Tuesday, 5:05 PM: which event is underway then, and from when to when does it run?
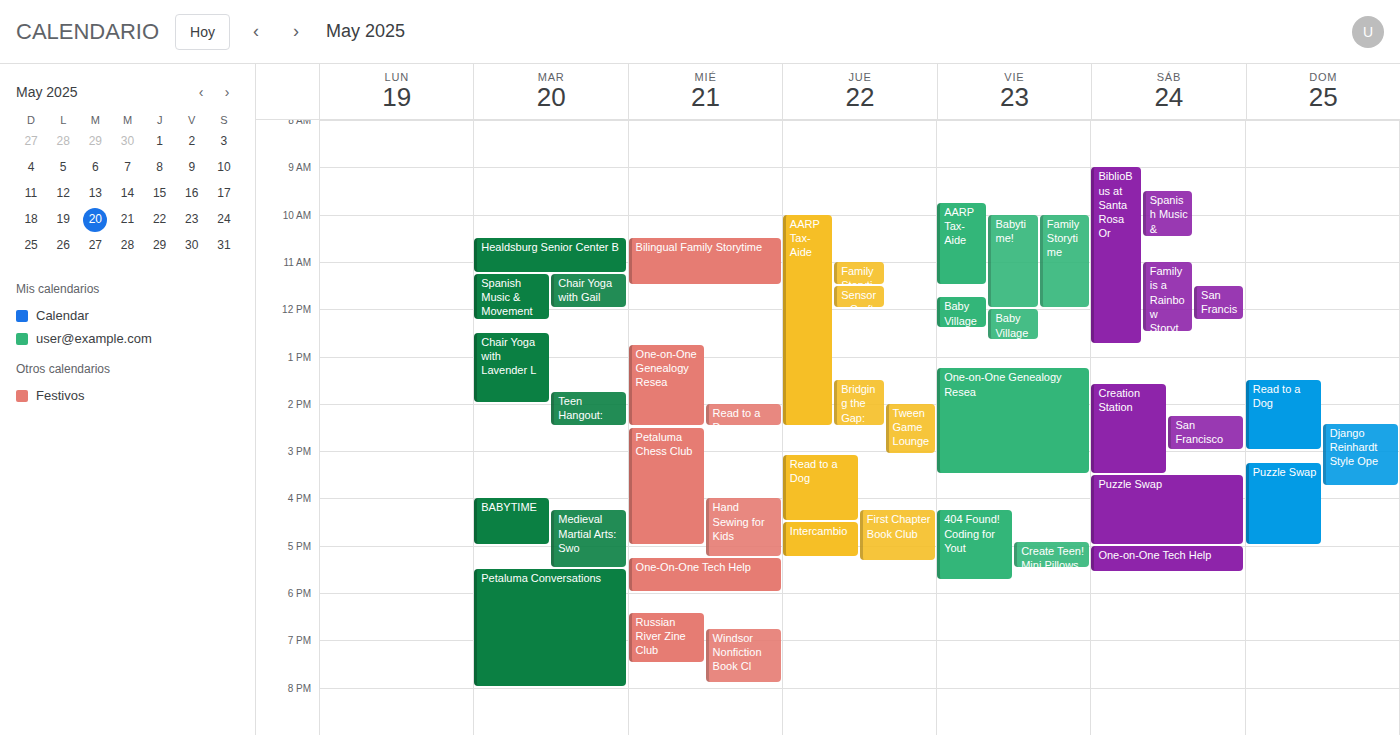
"Medieval Martial Arts: Swo", 4:15 PM to 5:30 PM